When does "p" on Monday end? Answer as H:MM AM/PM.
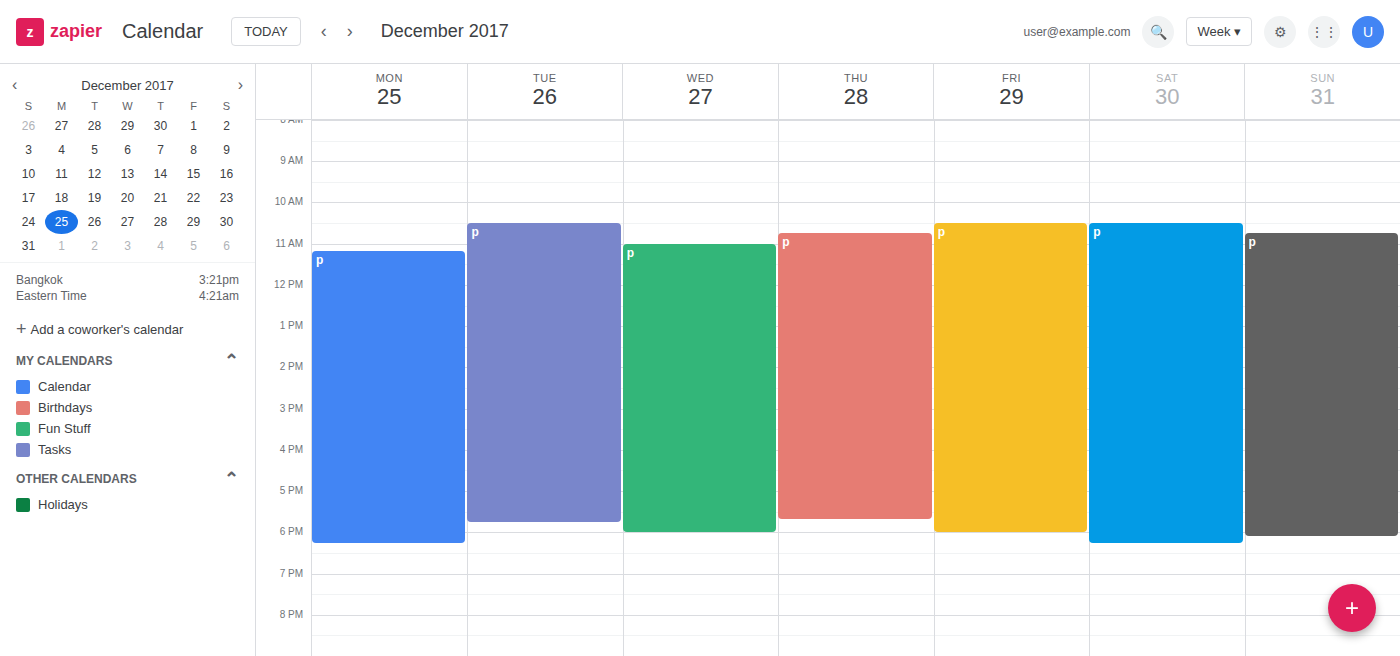
6:15 PM